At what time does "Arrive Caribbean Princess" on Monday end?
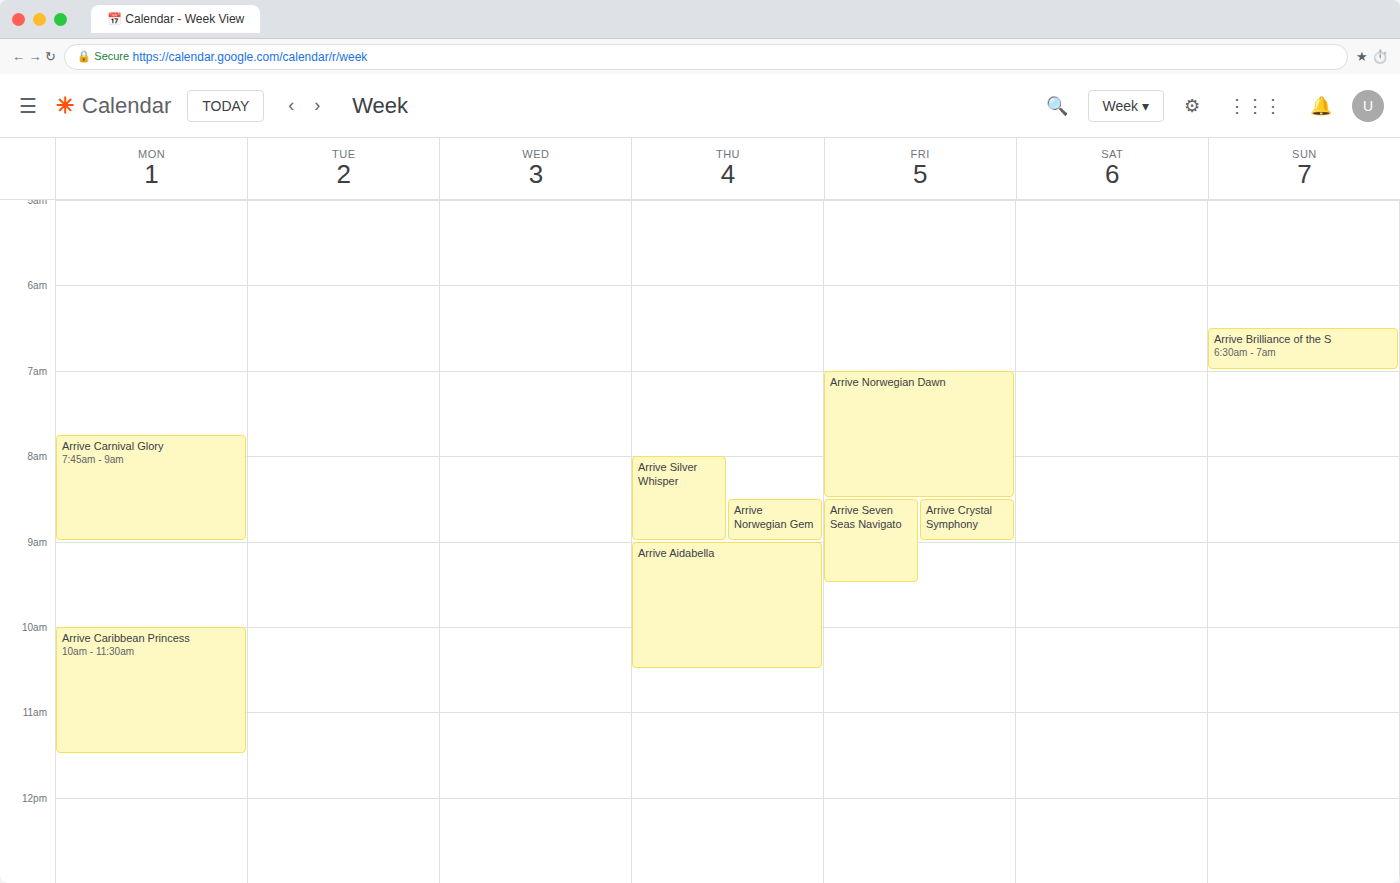
11:30 AM